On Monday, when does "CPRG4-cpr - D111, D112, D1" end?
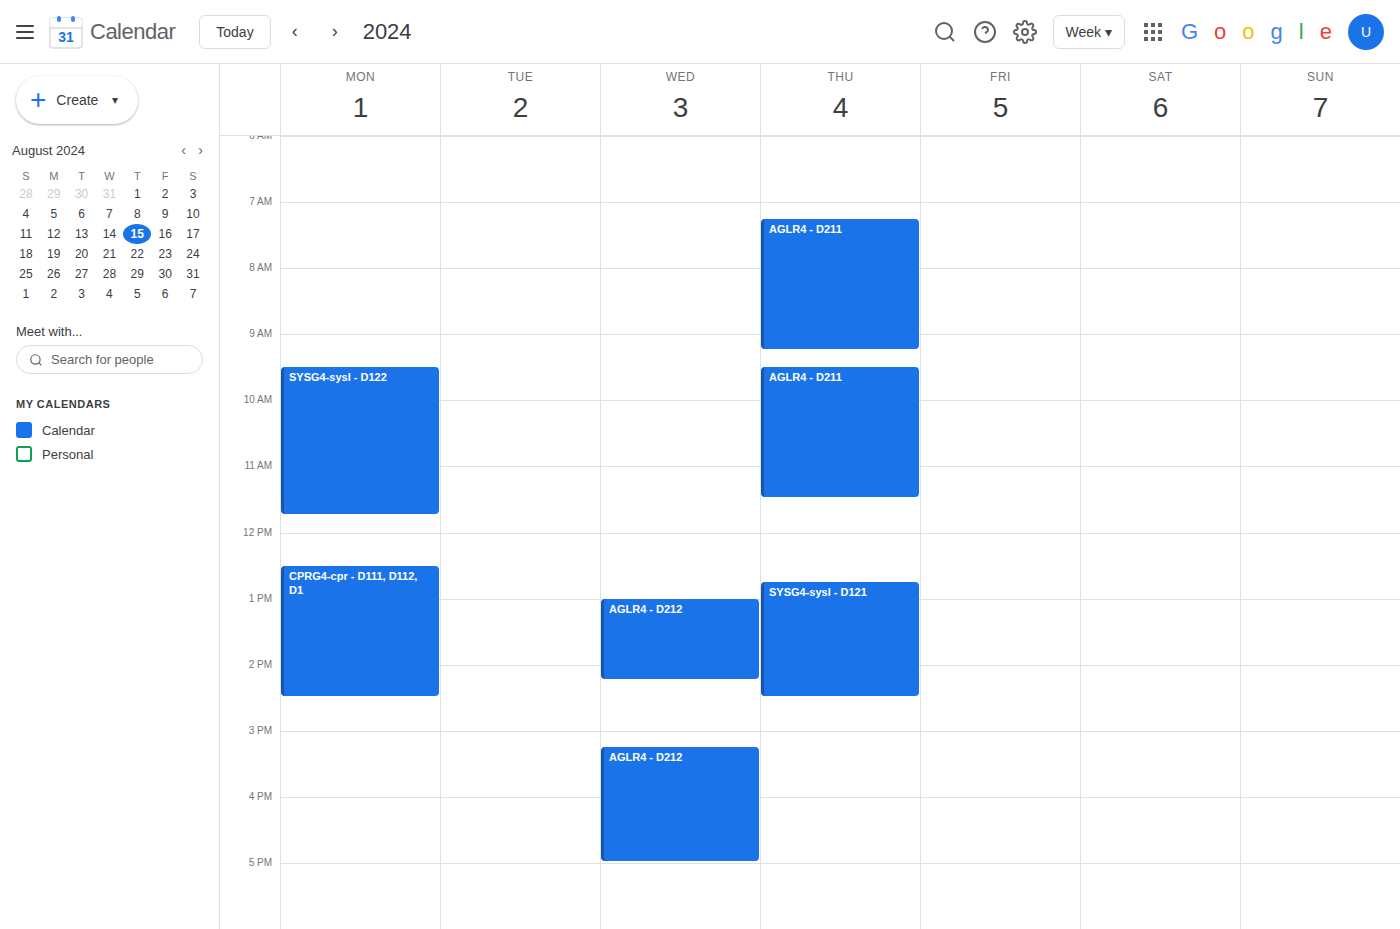
2:30 PM